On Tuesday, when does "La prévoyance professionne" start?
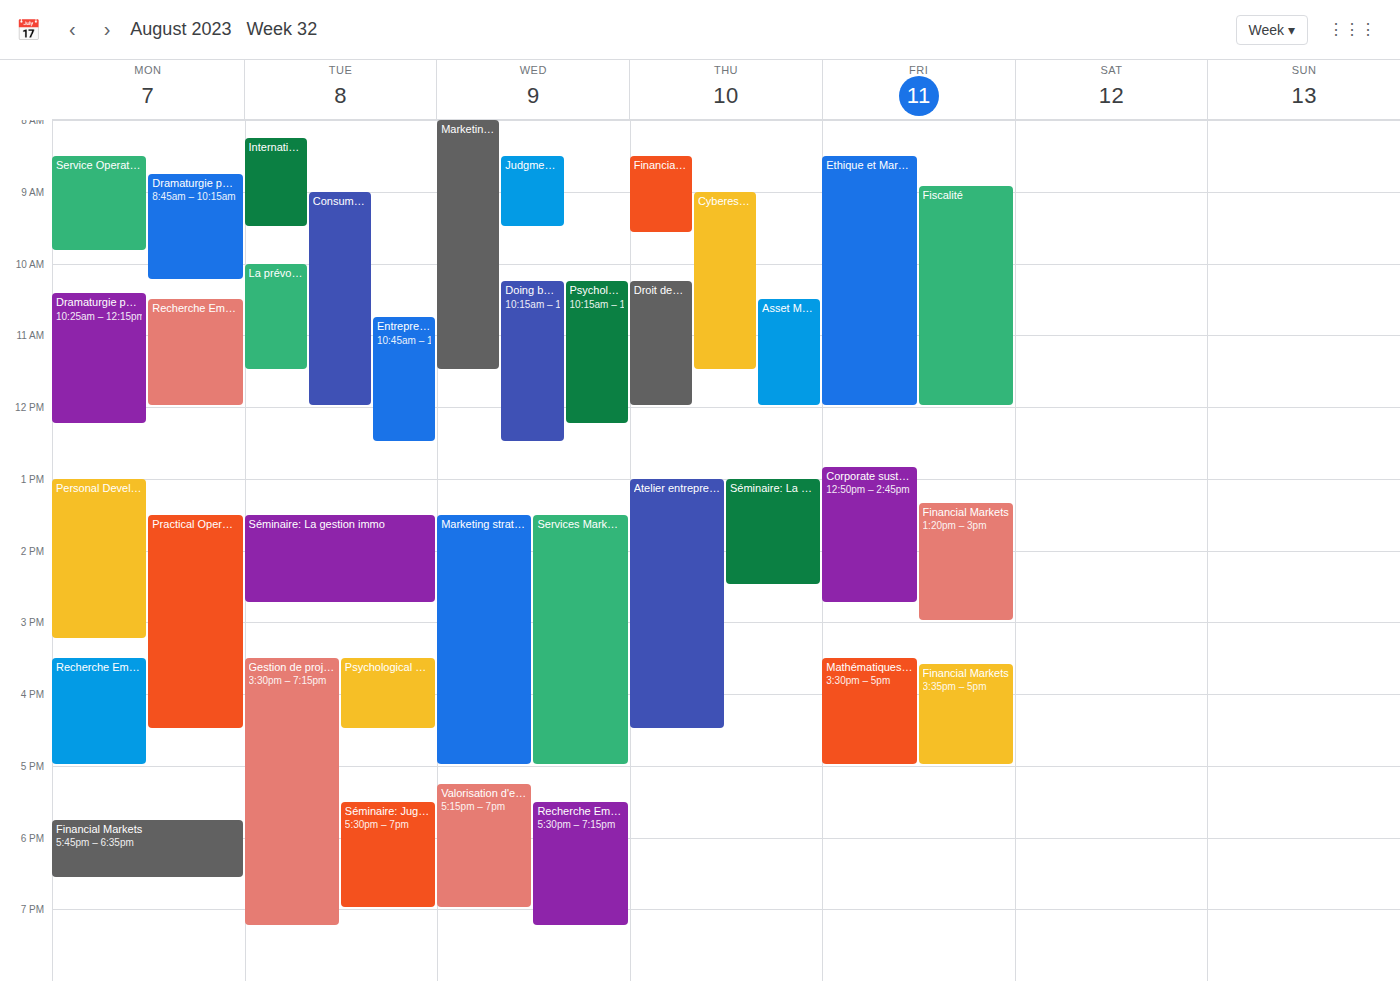
10:00 AM